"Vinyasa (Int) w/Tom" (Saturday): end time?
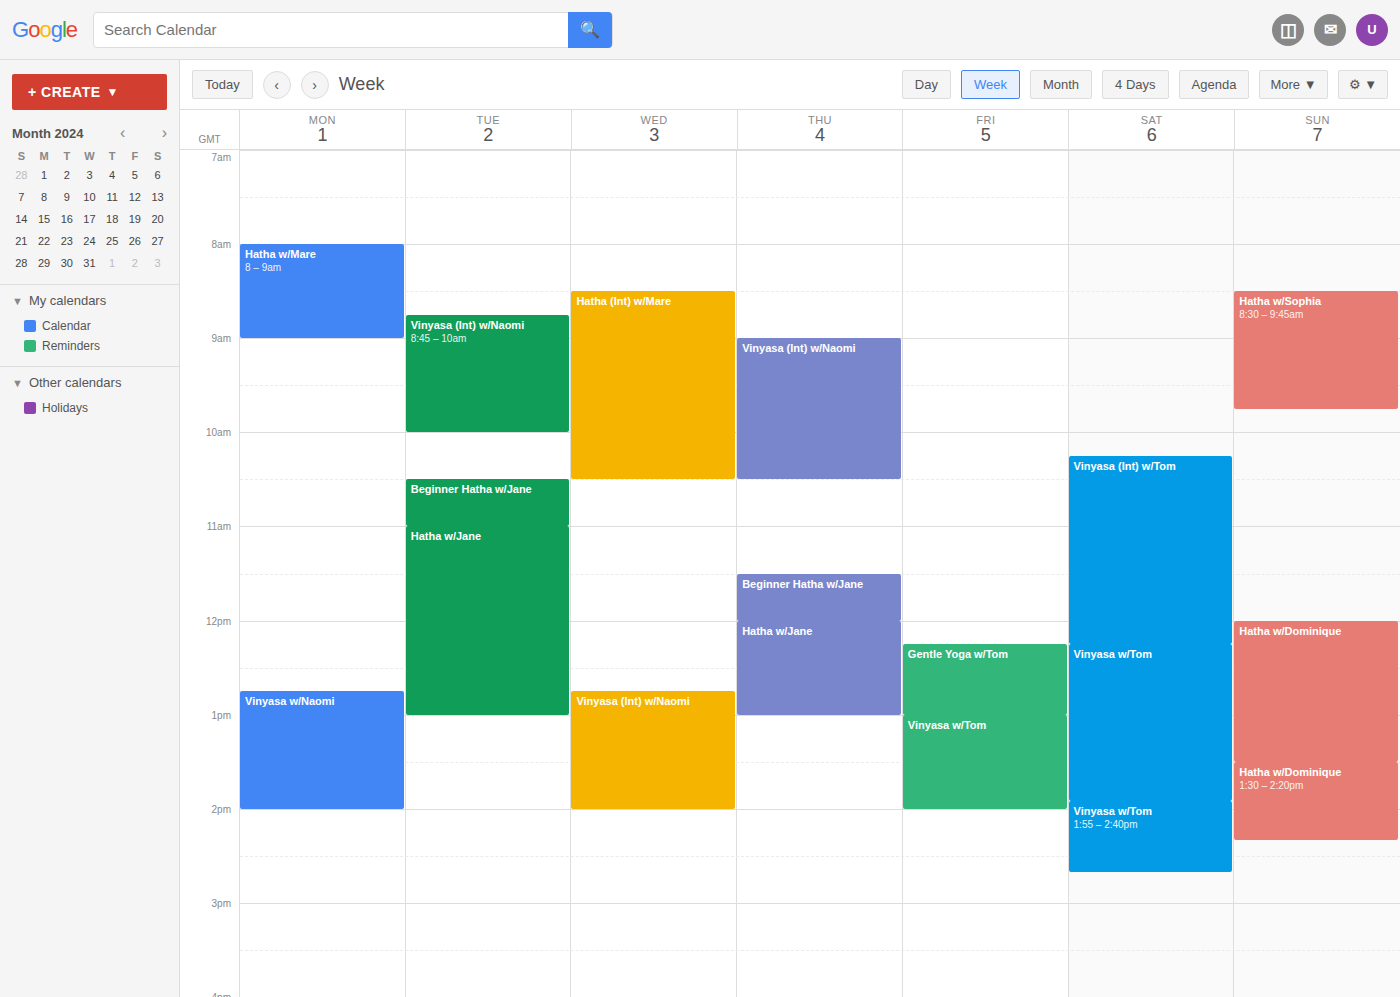
12:15 PM